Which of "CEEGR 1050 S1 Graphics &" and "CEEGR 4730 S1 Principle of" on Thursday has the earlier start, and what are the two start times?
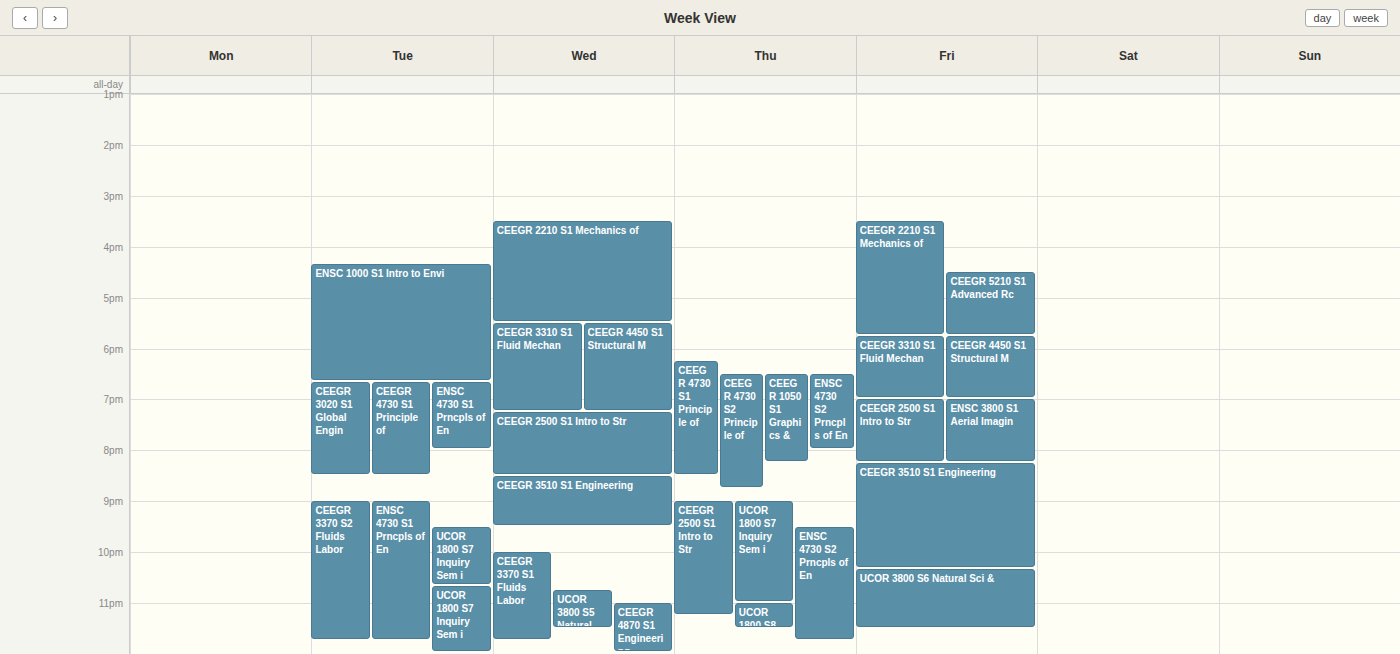
"CEEGR 4730 S1 Principle of" 6:15 PM; "CEEGR 1050 S1 Graphics &" 6:30 PM.